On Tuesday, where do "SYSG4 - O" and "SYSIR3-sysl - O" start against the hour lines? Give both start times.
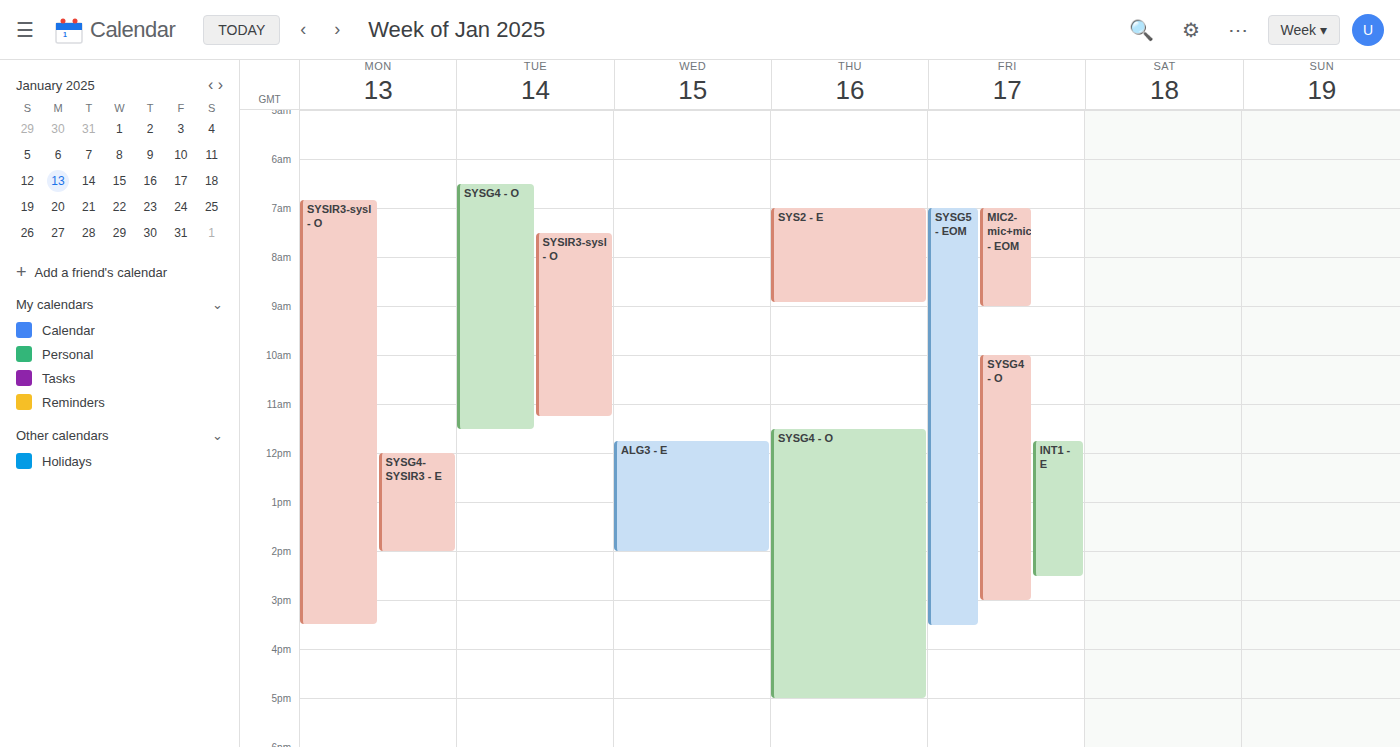
"SYSG4 - O": 6:30 AM, halfway between the 6 AM and 7 AM lines. "SYSIR3-sysl - O": 7:30 AM, halfway between the 7 AM and 8 AM lines.